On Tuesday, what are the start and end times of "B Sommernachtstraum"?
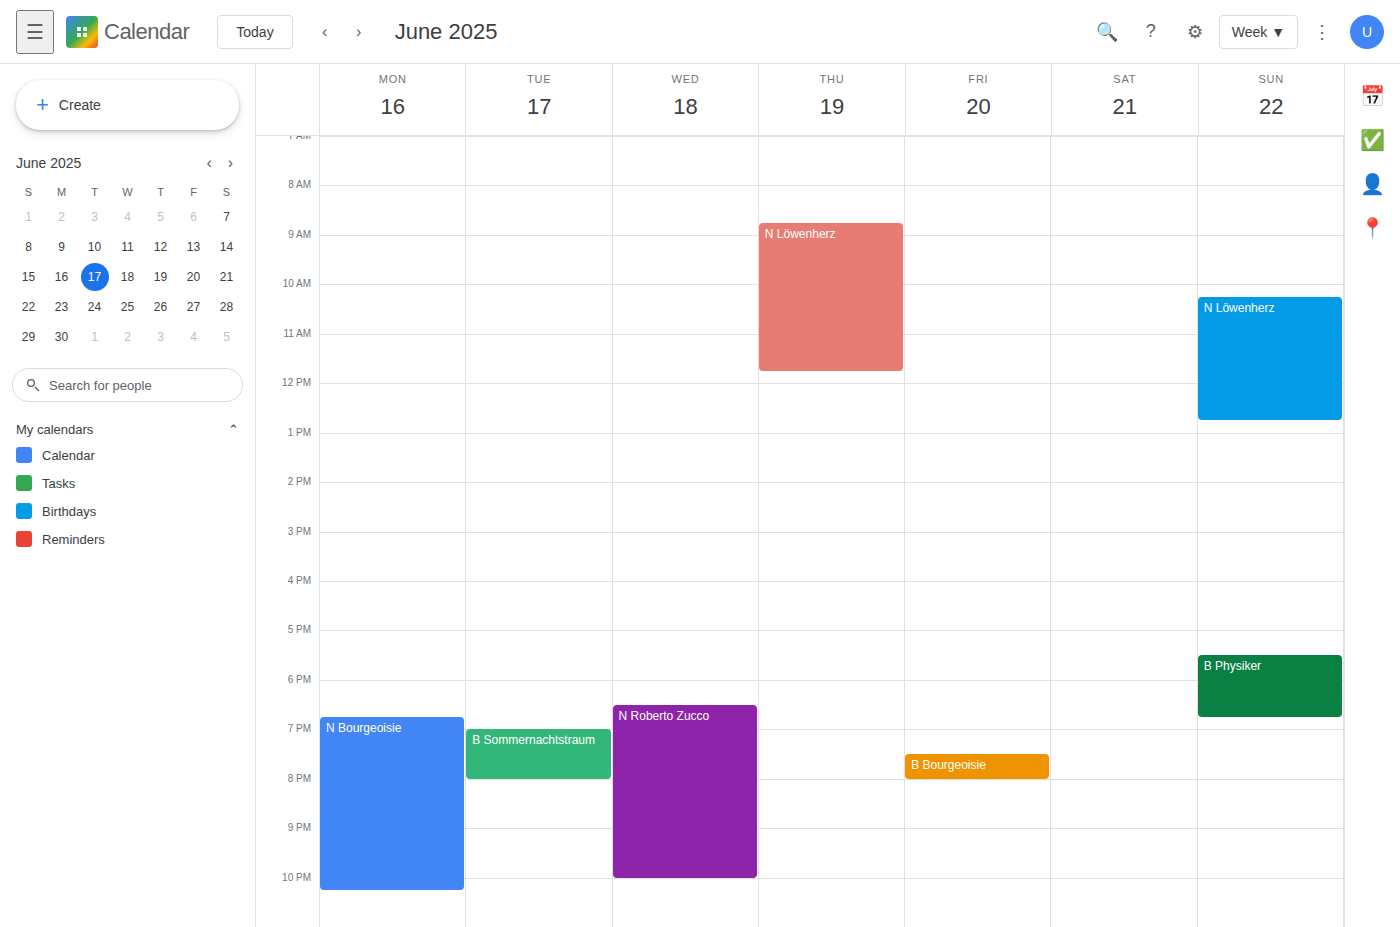
7:00 PM to 8:00 PM